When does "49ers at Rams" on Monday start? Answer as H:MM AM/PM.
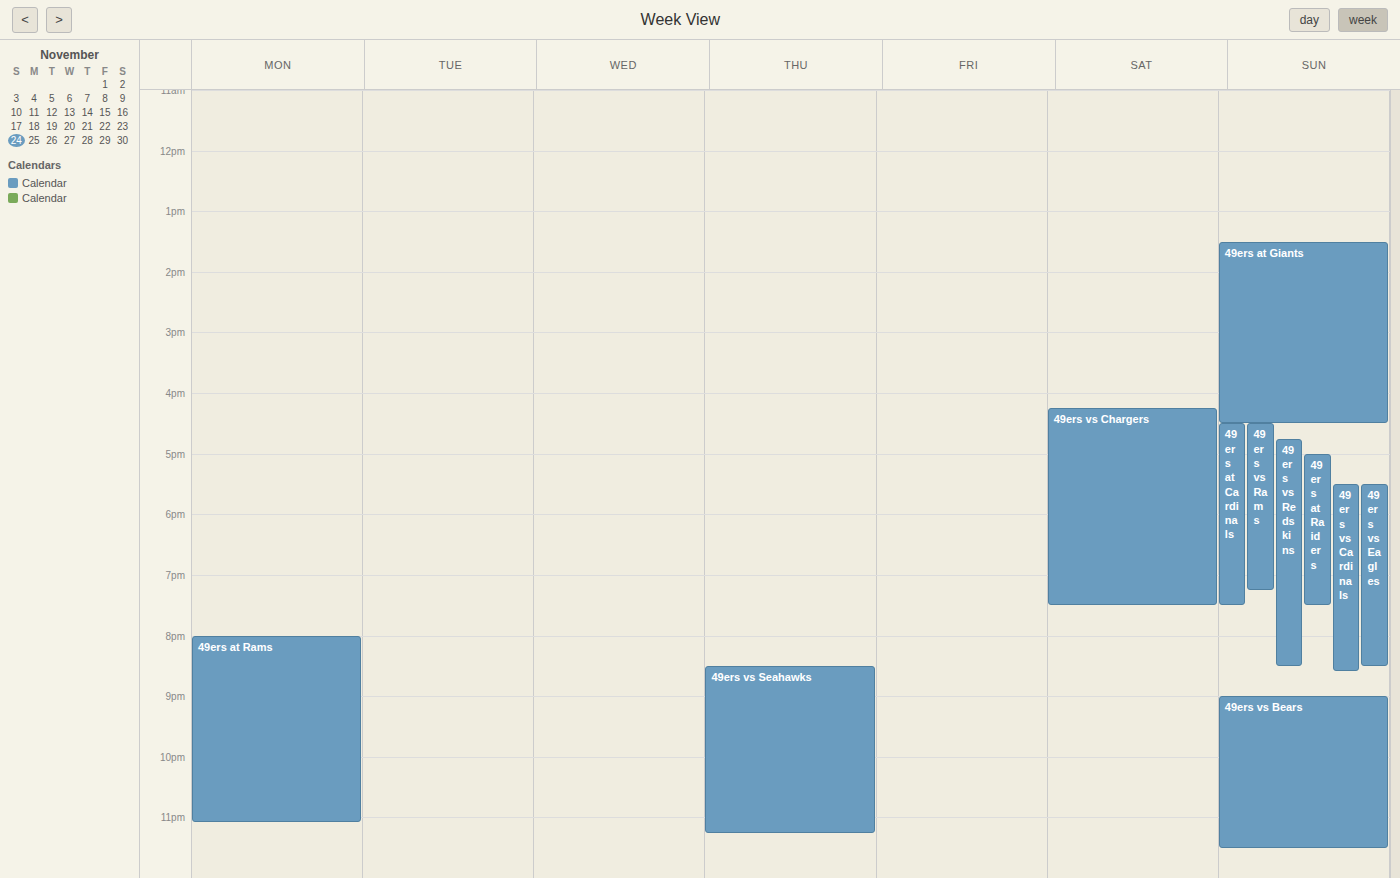
8:00 PM